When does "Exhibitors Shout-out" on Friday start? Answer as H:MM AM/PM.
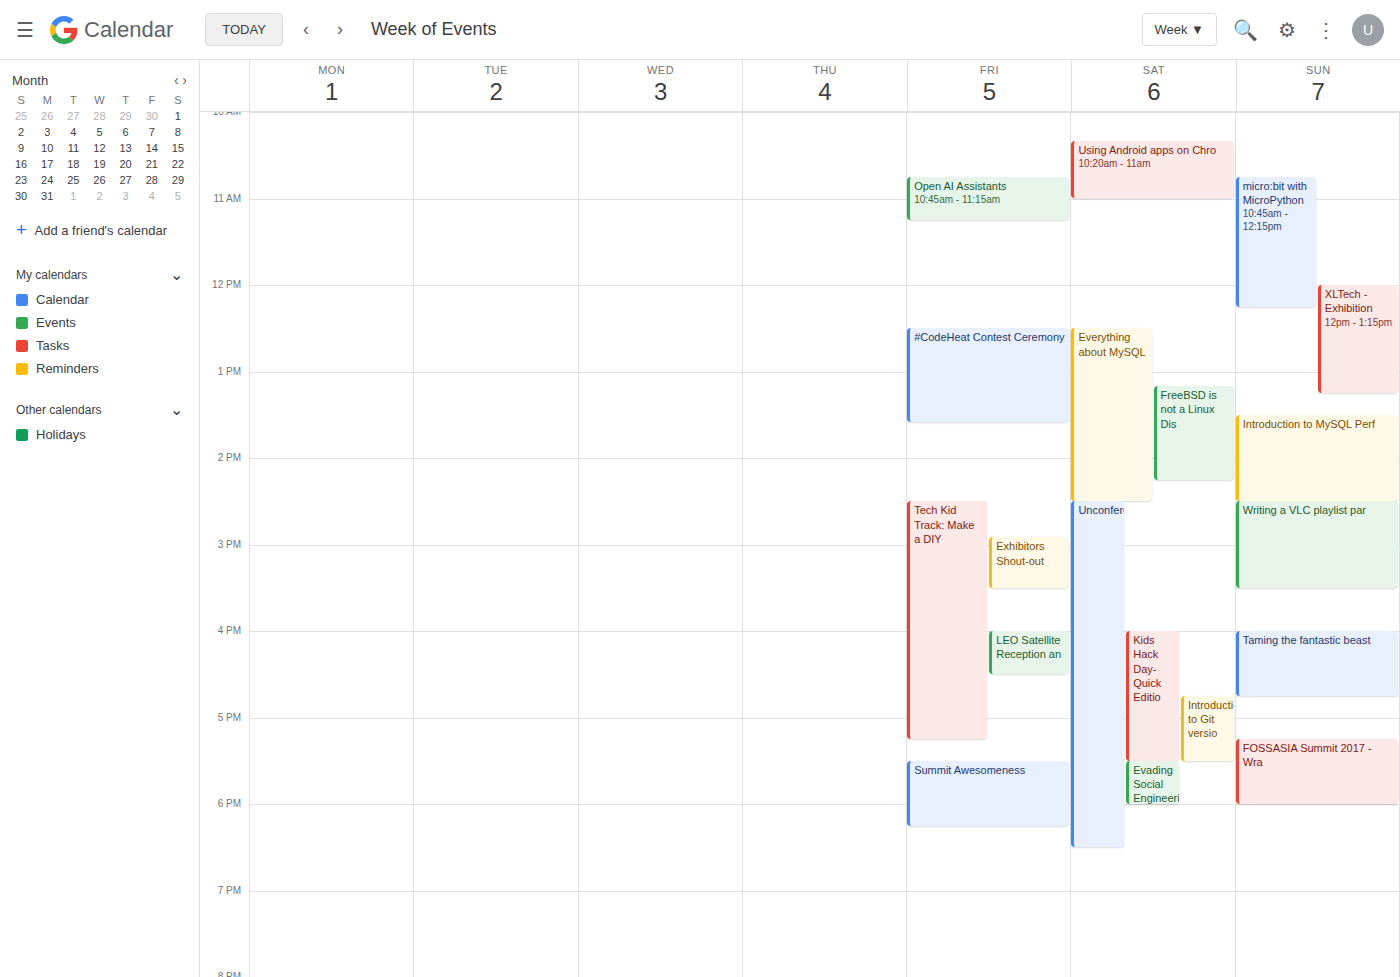
2:55 PM